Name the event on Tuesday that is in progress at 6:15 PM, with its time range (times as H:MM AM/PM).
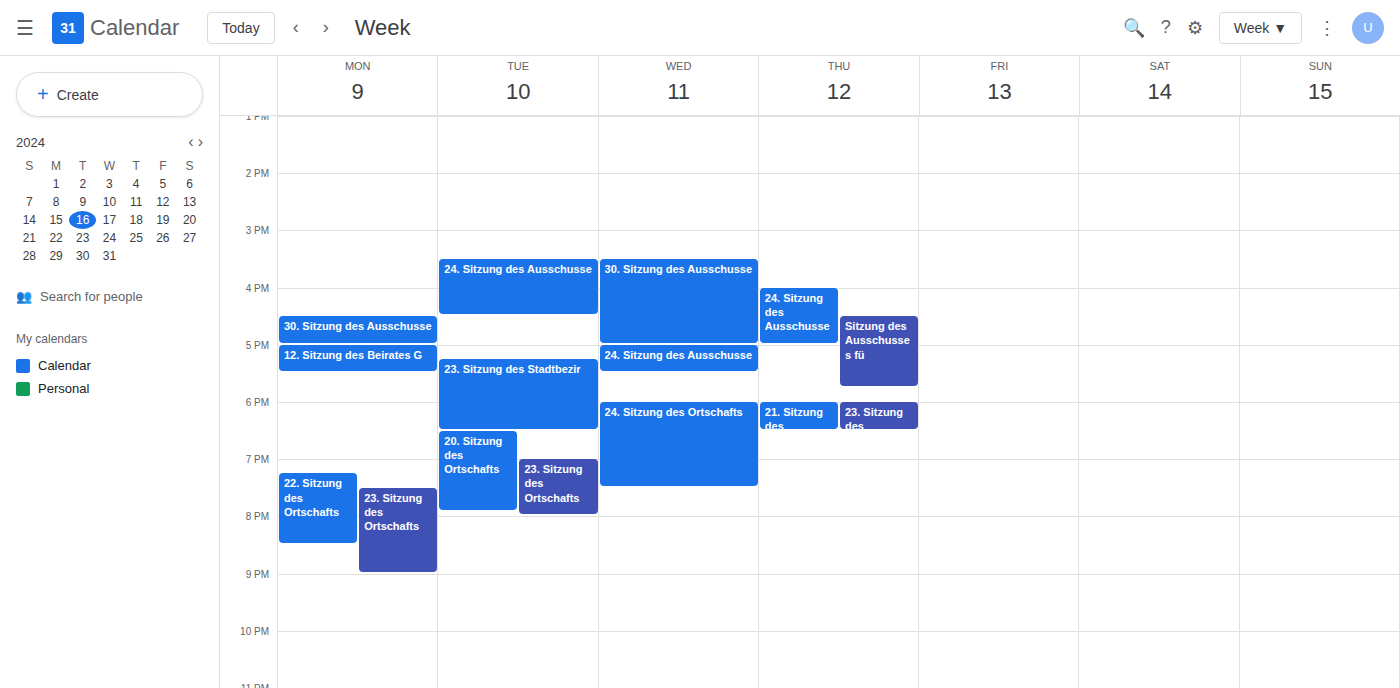
"23. Sitzung des Stadtbezir", 5:15 PM to 6:30 PM